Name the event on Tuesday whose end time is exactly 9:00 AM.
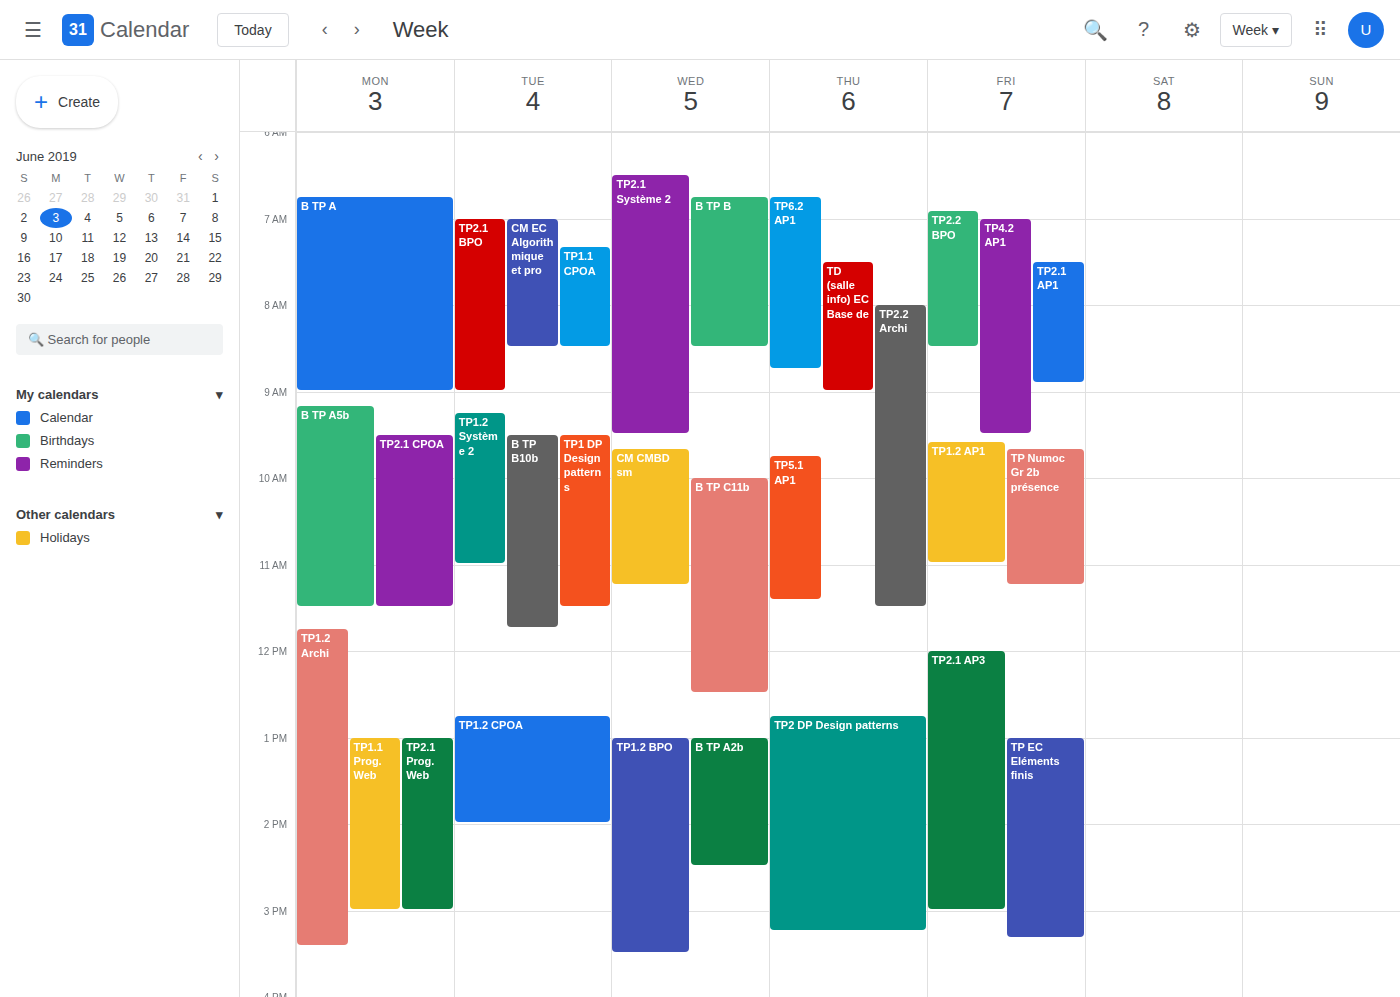
"TP2.1 BPO"